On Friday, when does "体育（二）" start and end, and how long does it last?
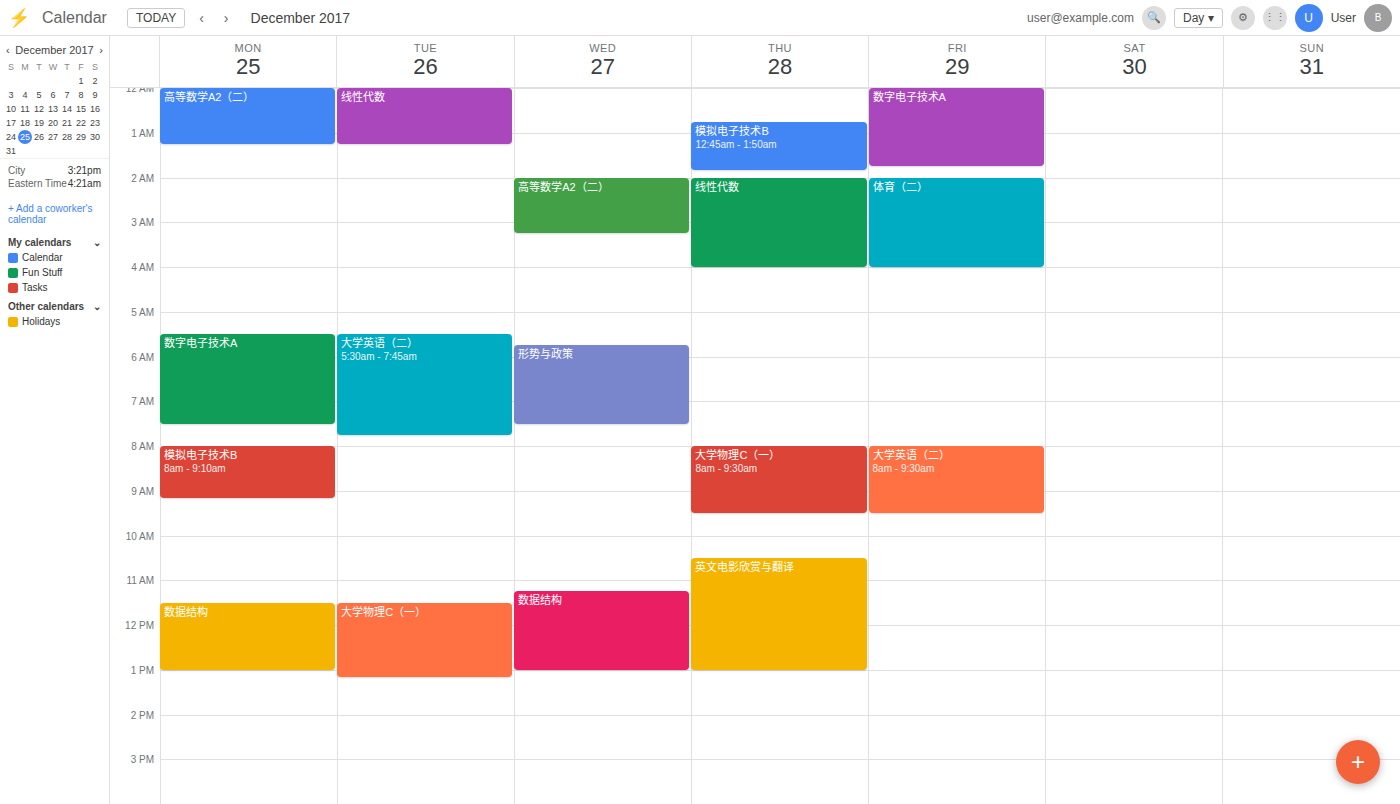
2:00 AM to 4:00 AM, 2 hours